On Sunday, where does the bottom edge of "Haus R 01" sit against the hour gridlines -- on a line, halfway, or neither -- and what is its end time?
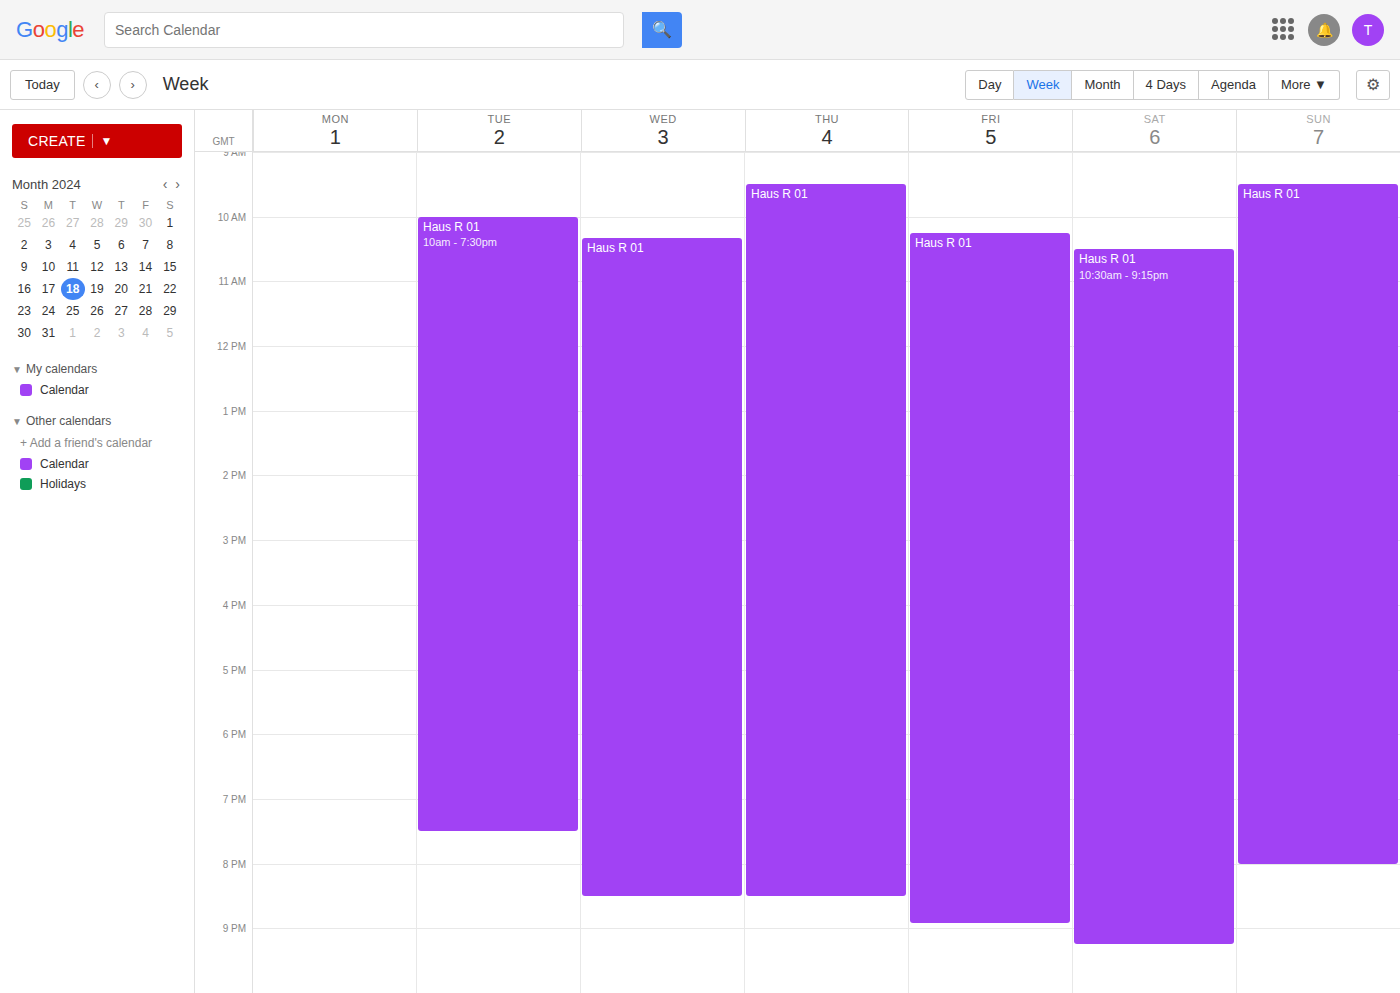
8:00 PM -- exactly on the 8 PM line.